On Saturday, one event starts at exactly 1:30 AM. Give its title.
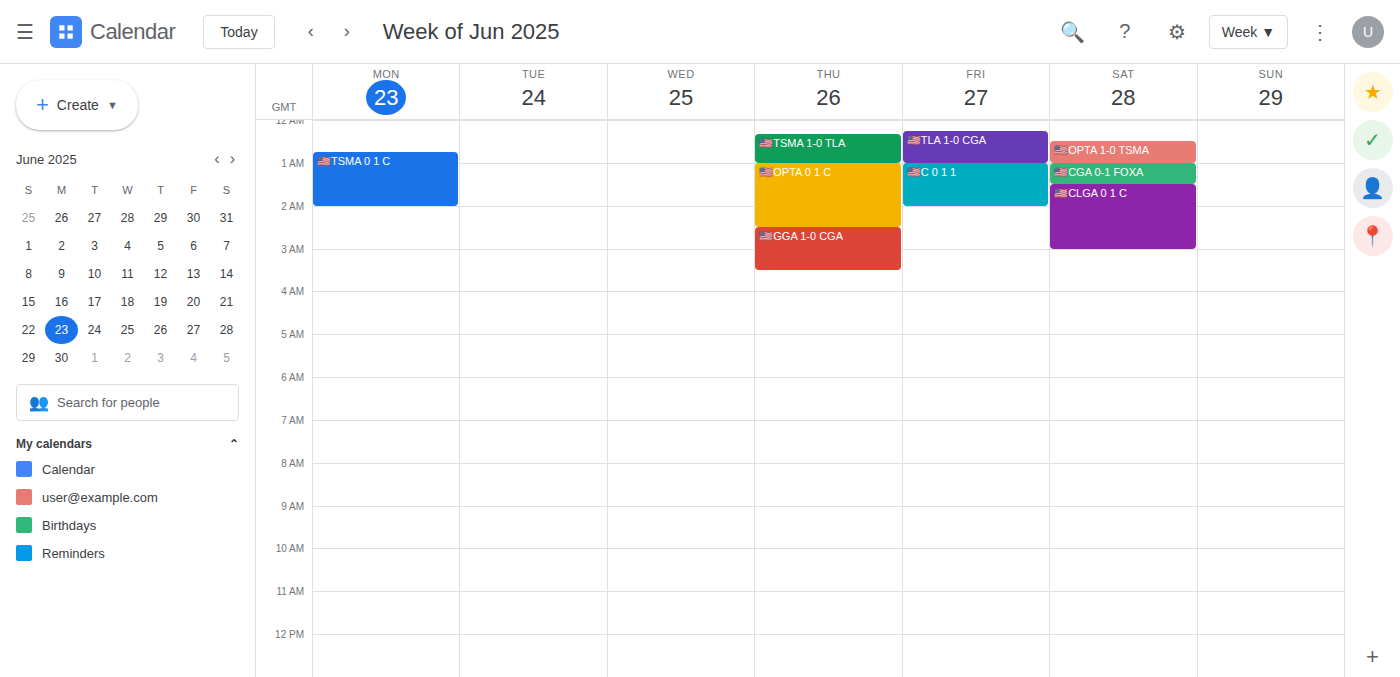
"🇺🇸CLGA 0 1 C"